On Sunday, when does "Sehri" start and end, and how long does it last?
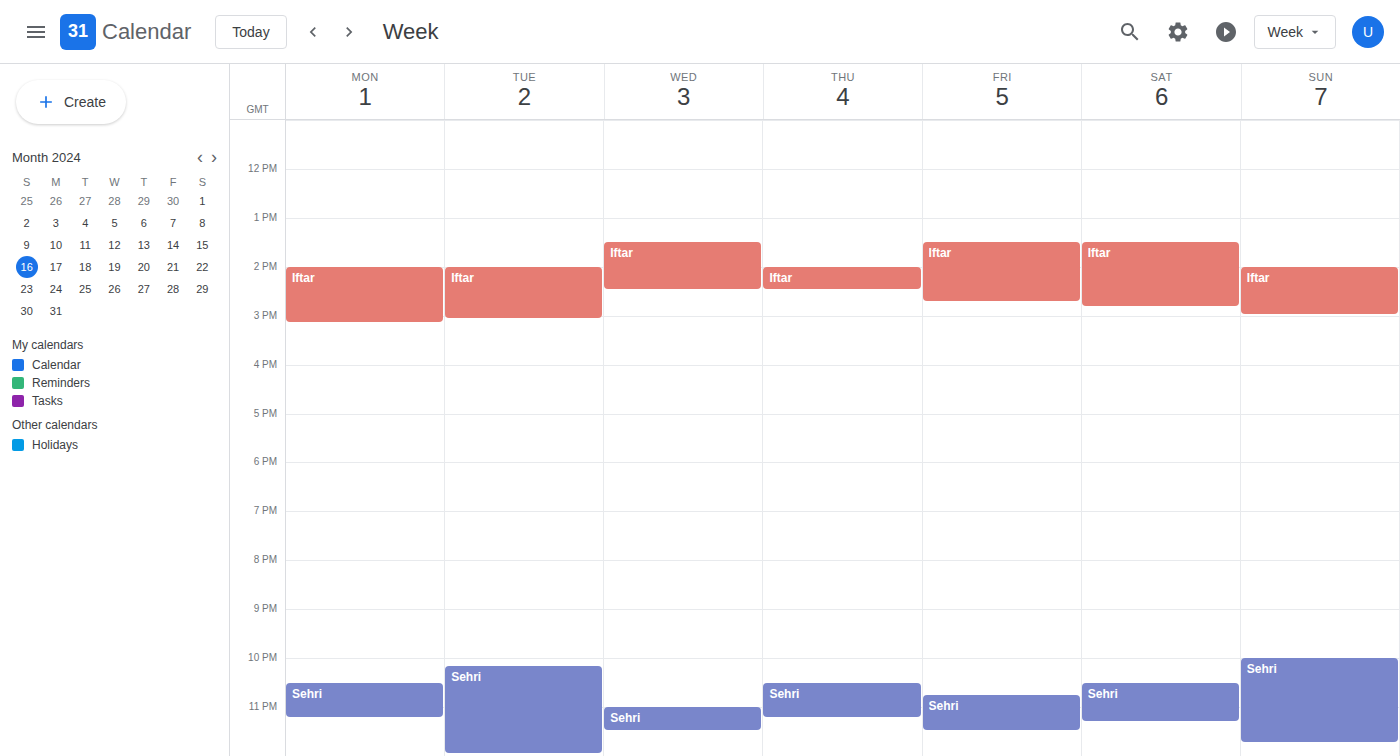
22:00 to 23:45, 1 hour 45 minutes